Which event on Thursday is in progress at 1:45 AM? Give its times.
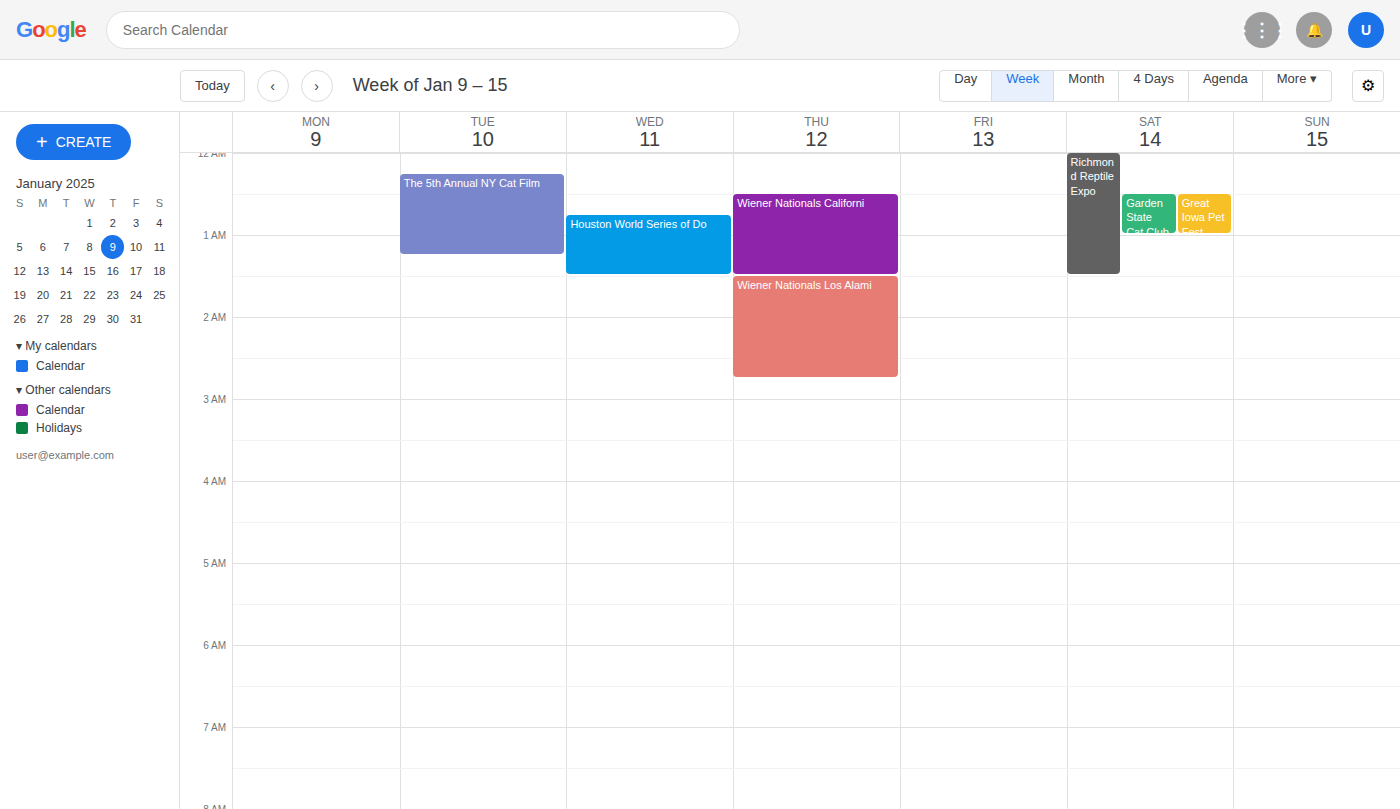
"Wiener Nationals Los Alami", 1:30 AM to 2:45 AM